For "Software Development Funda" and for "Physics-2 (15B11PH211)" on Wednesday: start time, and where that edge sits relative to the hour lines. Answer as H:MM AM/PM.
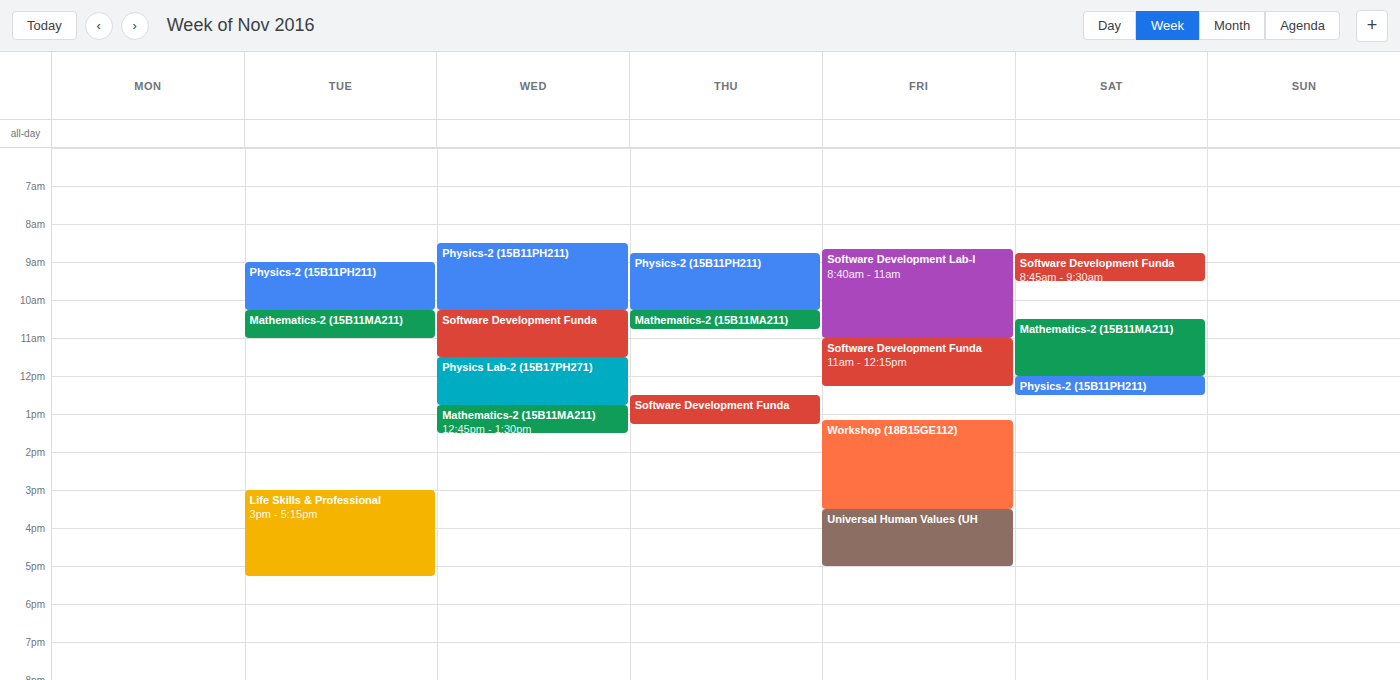
"Software Development Funda": 10:15 AM, neither: a quarter of the way from the 10 AM line to the 11 AM line. "Physics-2 (15B11PH211)": 8:30 AM, halfway between the 8 AM and 9 AM lines.